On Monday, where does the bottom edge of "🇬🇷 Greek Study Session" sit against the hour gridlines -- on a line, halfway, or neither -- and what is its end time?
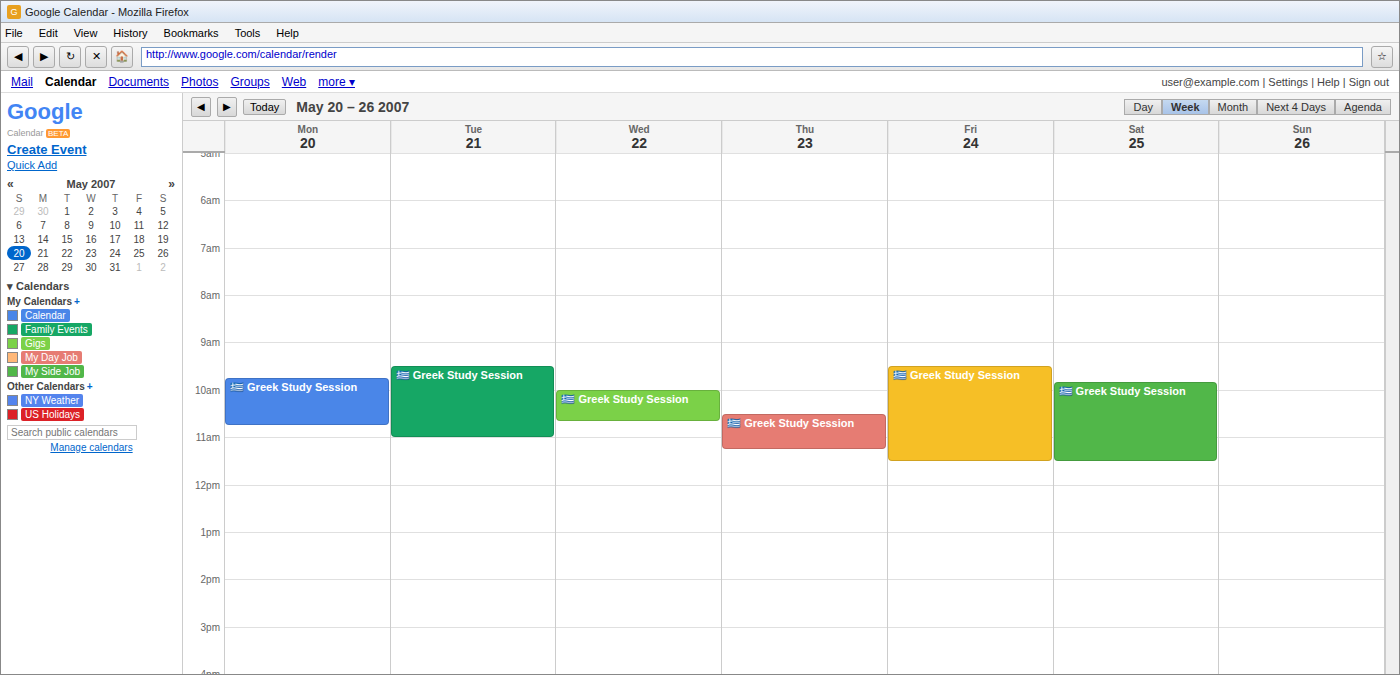
10:45 AM -- neither: three quarters of the way from the 10 AM line to the 11 AM line.